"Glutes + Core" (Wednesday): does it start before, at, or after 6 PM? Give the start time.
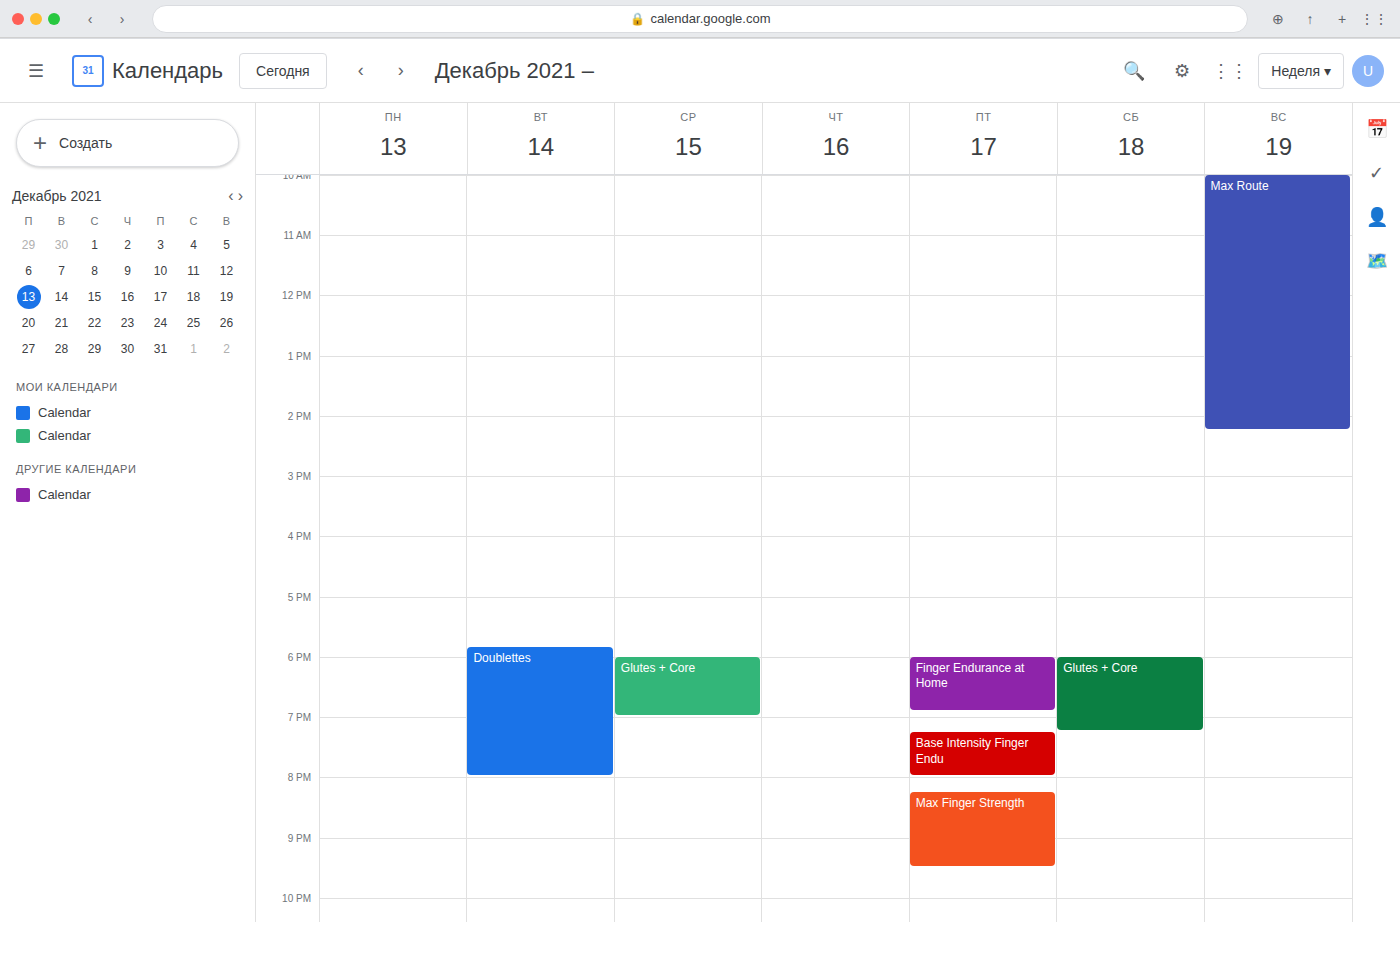
6:00 PM -- exactly at 6 PM, on the 6 PM line.